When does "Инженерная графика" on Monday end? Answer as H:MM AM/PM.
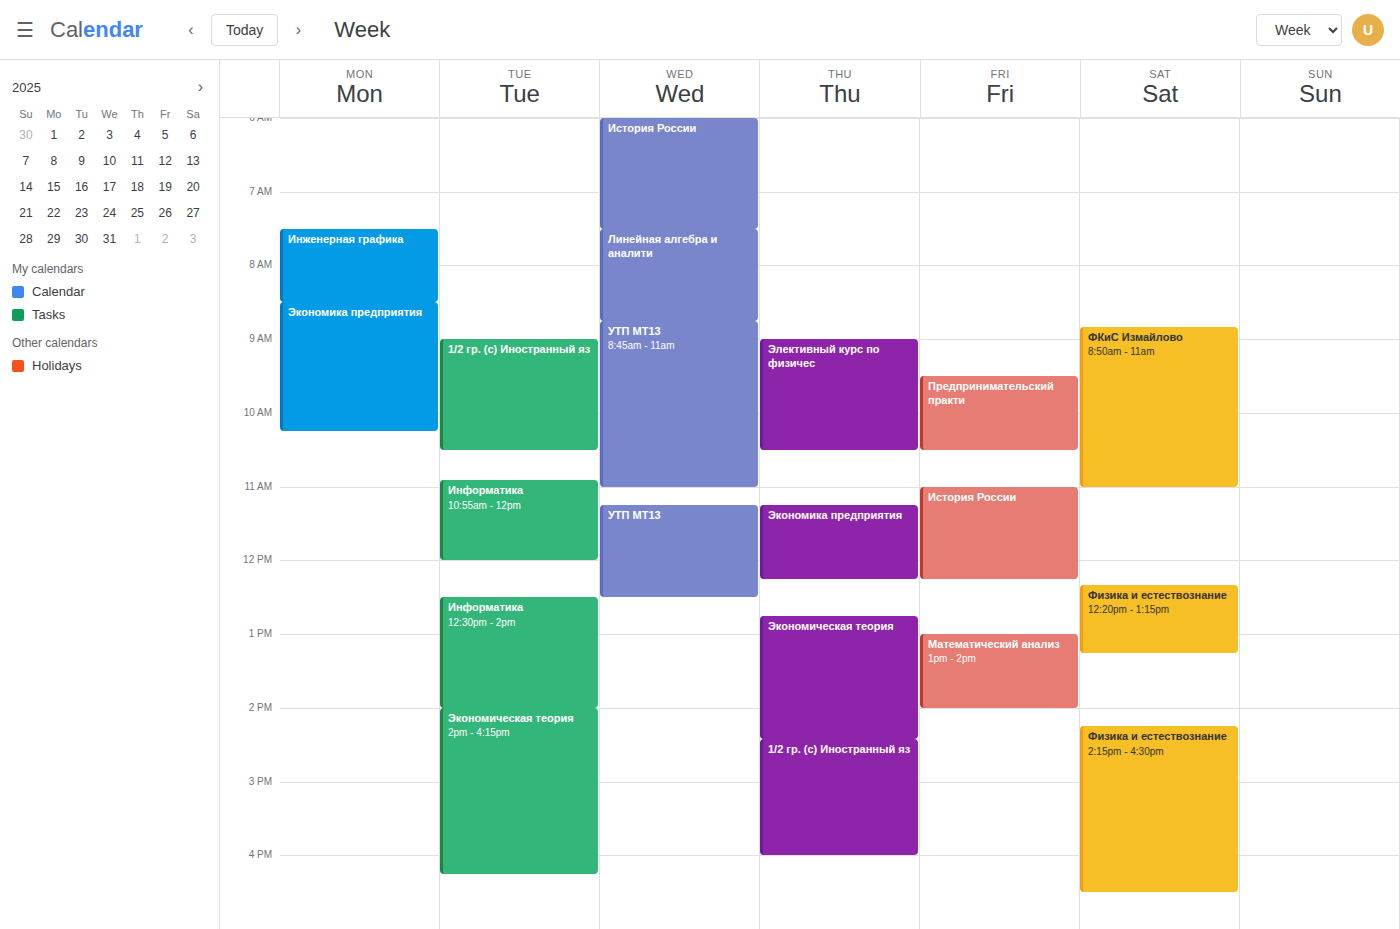
8:30 AM